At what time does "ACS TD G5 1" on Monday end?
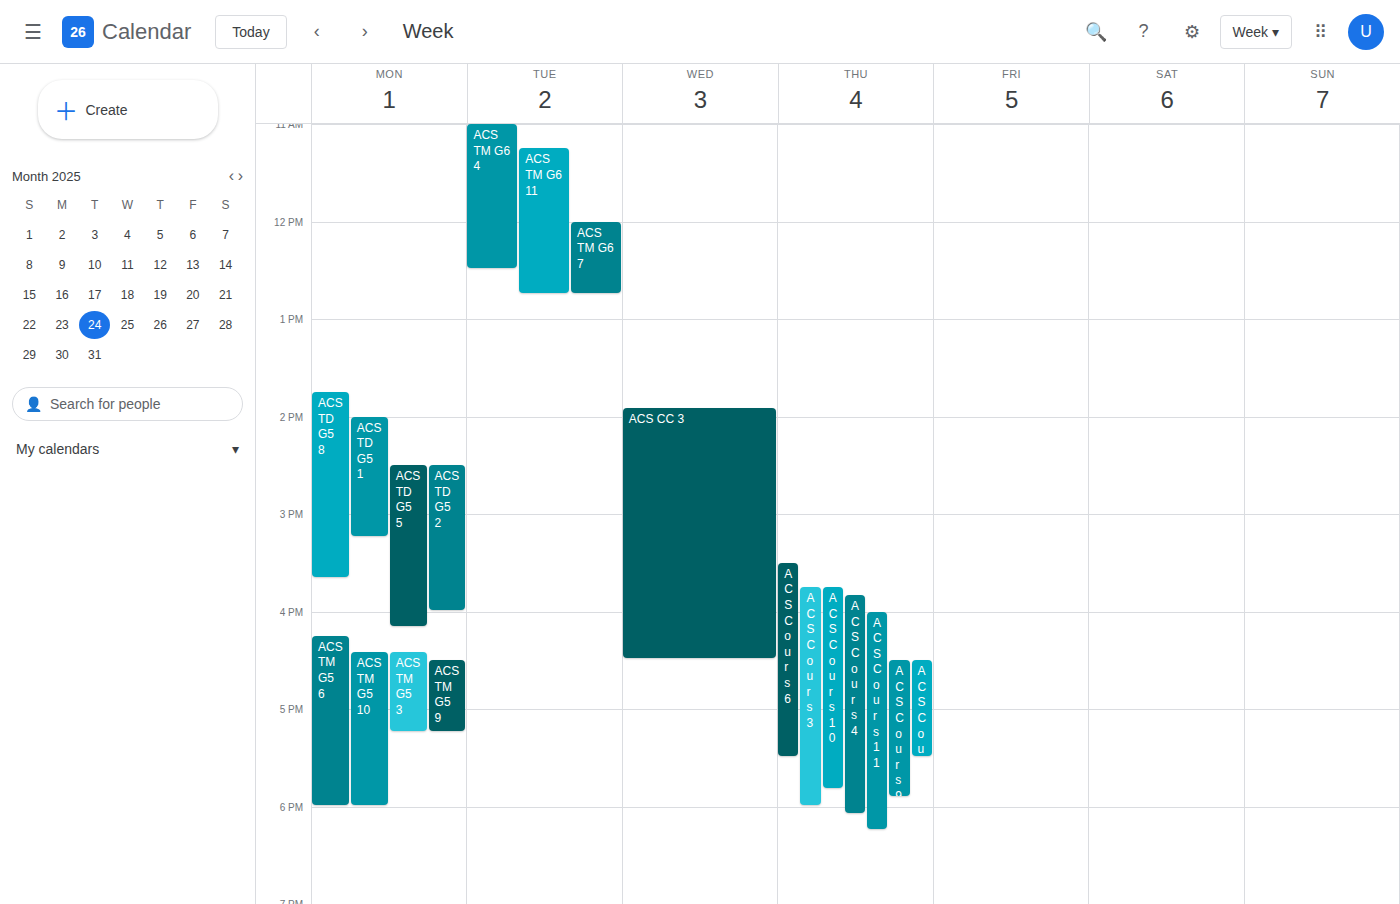
3:15 PM